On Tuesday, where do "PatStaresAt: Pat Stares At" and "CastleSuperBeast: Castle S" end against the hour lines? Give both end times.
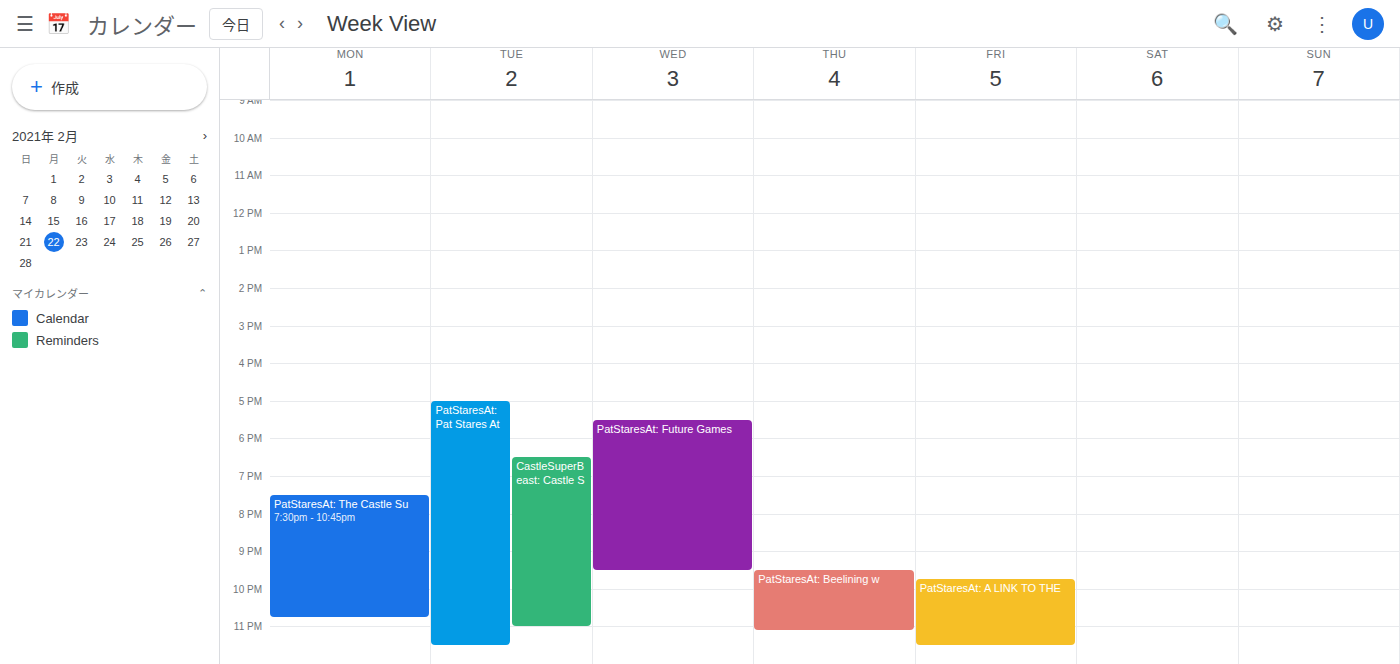
"PatStaresAt: Pat Stares At": 11:30 PM, halfway between the 11 PM and 12 AM lines. "CastleSuperBeast: Castle S": 11:00 PM, exactly on the 11 PM line.